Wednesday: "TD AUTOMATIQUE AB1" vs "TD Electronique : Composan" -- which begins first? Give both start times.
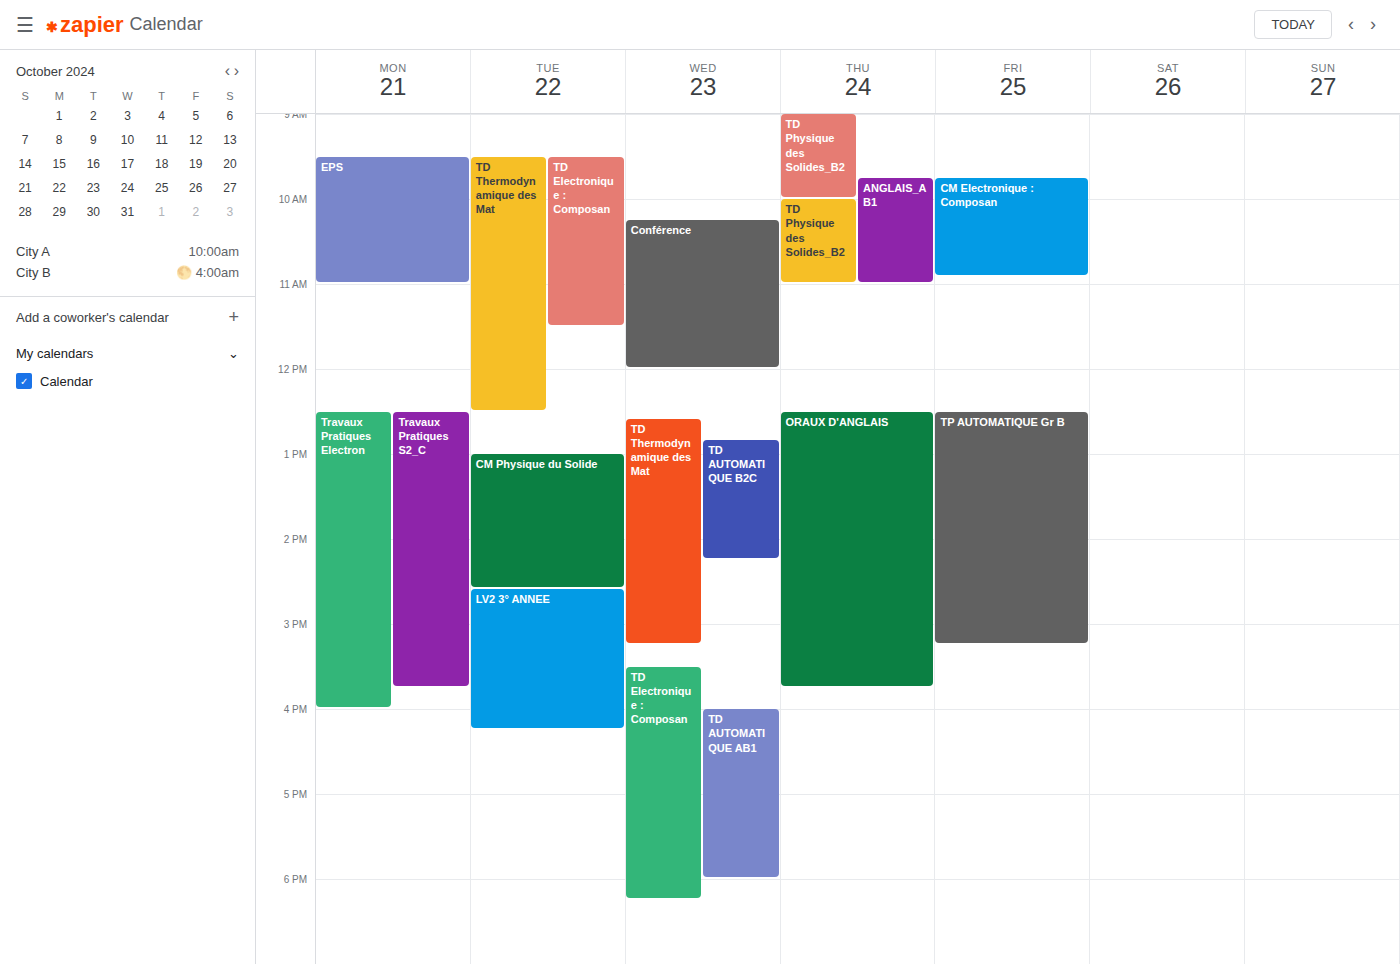
"TD Electronique : Composan" 3:30 PM; "TD AUTOMATIQUE AB1" 4:00 PM.